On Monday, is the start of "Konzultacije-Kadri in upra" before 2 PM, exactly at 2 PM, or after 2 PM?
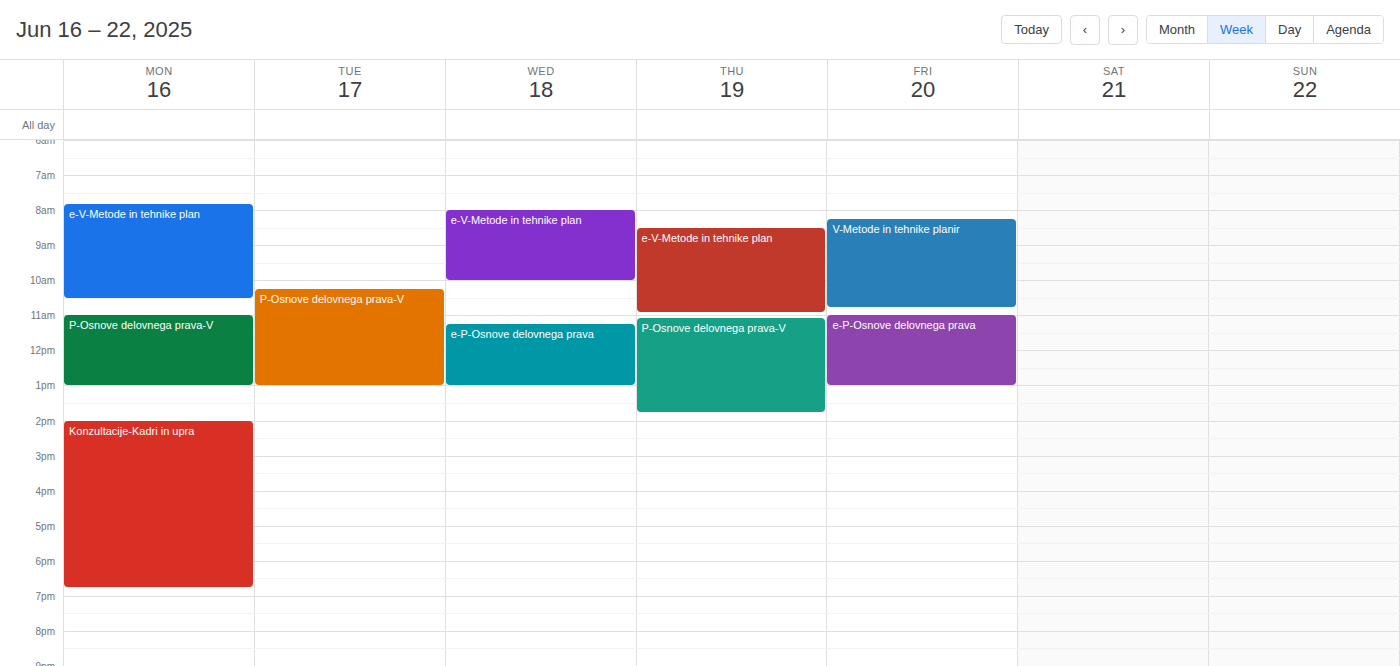
2:00 PM -- exactly at 2 PM, on the 2 PM line.